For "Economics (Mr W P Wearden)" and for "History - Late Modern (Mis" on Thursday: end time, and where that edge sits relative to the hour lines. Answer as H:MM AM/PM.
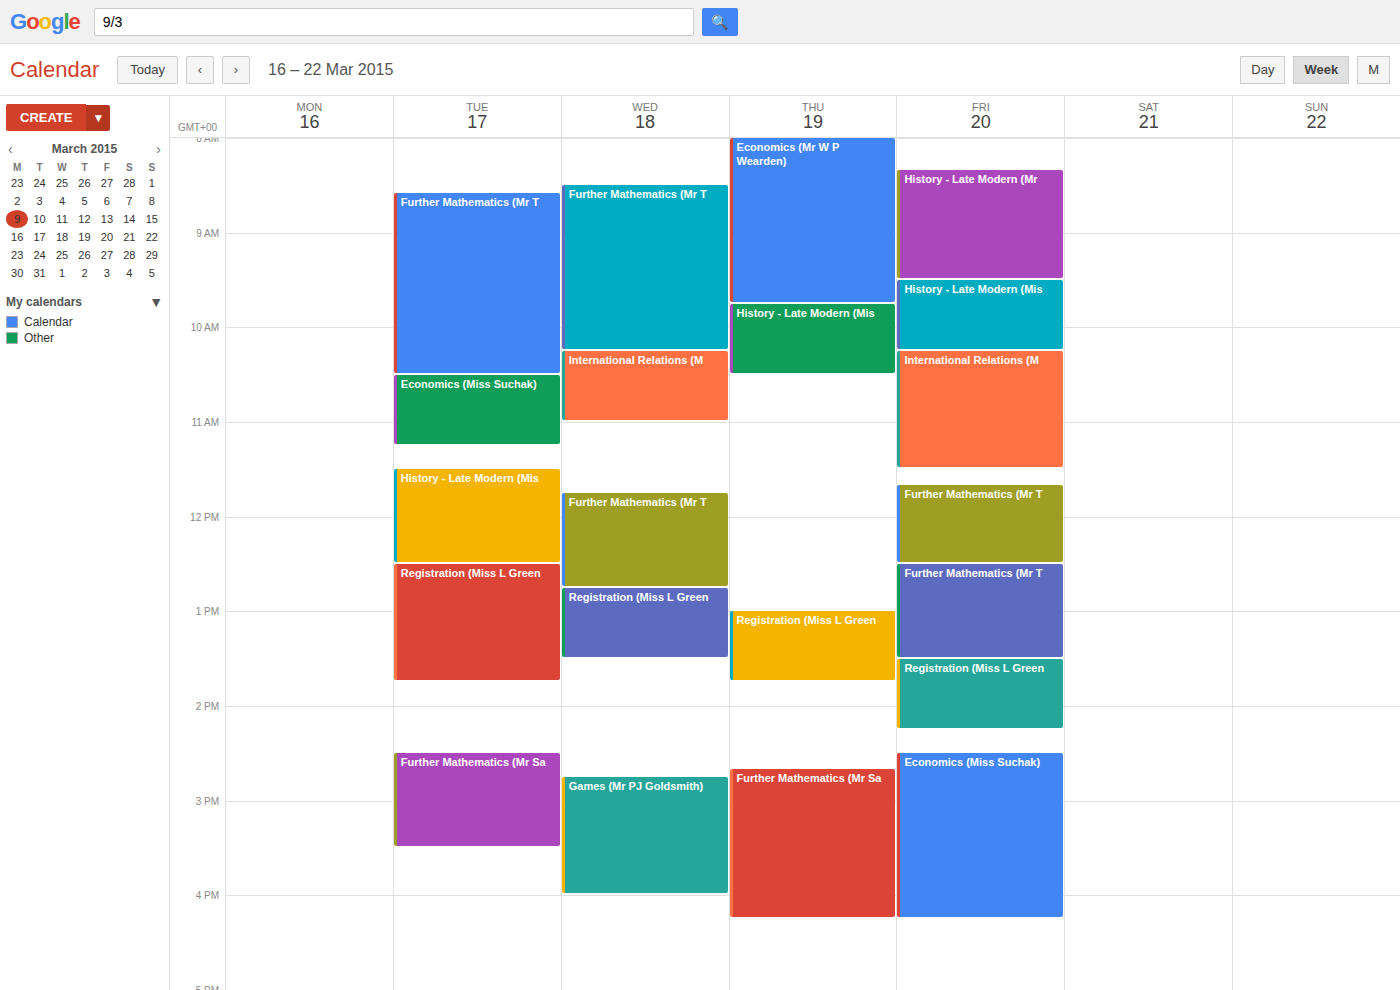
"Economics (Mr W P Wearden)": 9:45 AM, neither: three quarters of the way from the 9 AM line to the 10 AM line. "History - Late Modern (Mis": 10:30 AM, halfway between the 10 AM and 11 AM lines.